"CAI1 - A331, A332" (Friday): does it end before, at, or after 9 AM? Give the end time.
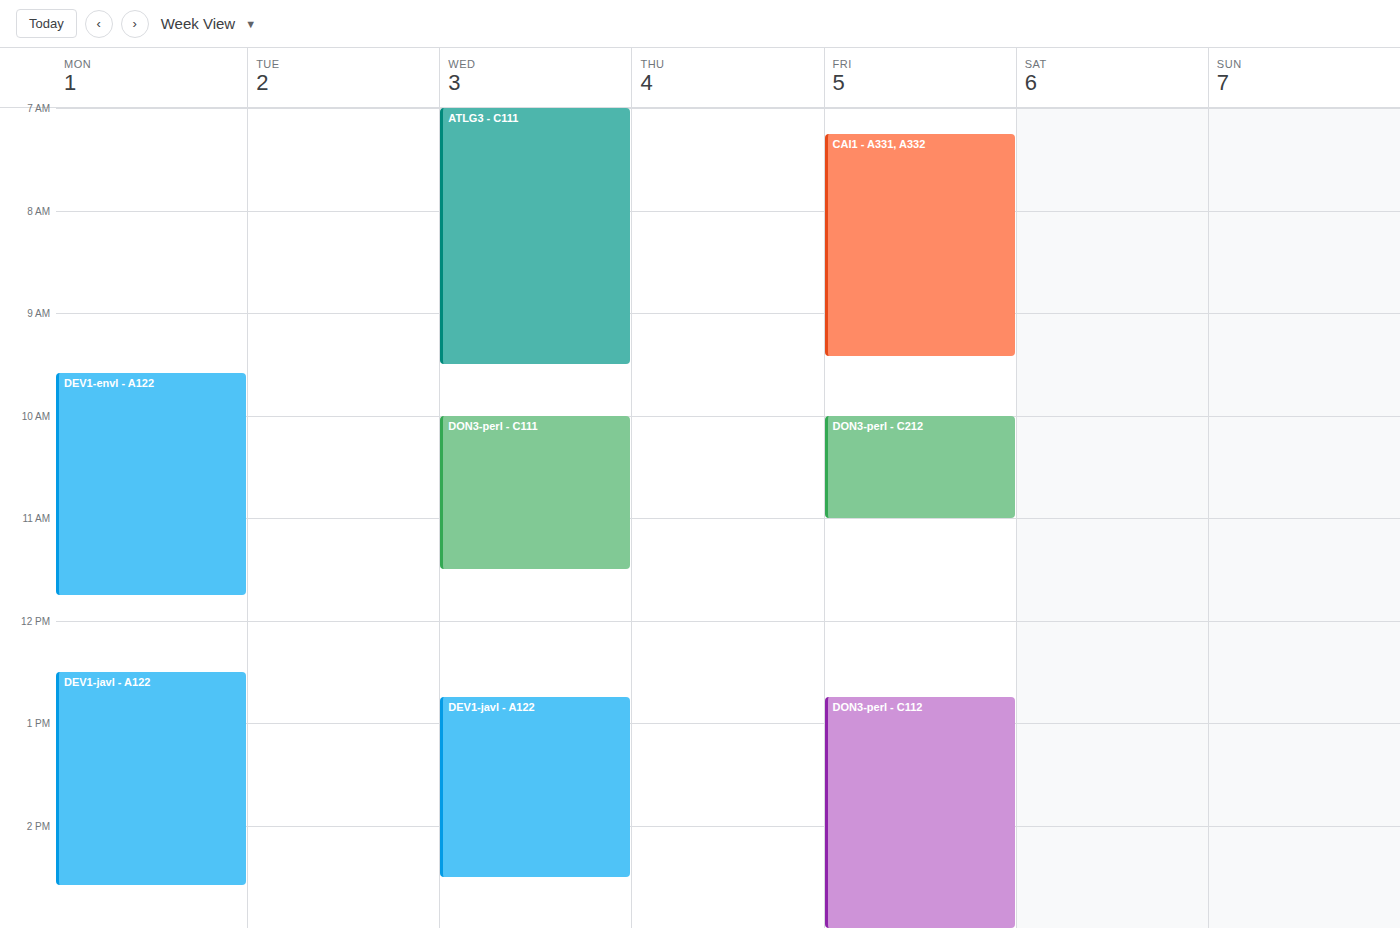
9:25 AM -- after 9 AM, 25 minutes below the 9 AM line.